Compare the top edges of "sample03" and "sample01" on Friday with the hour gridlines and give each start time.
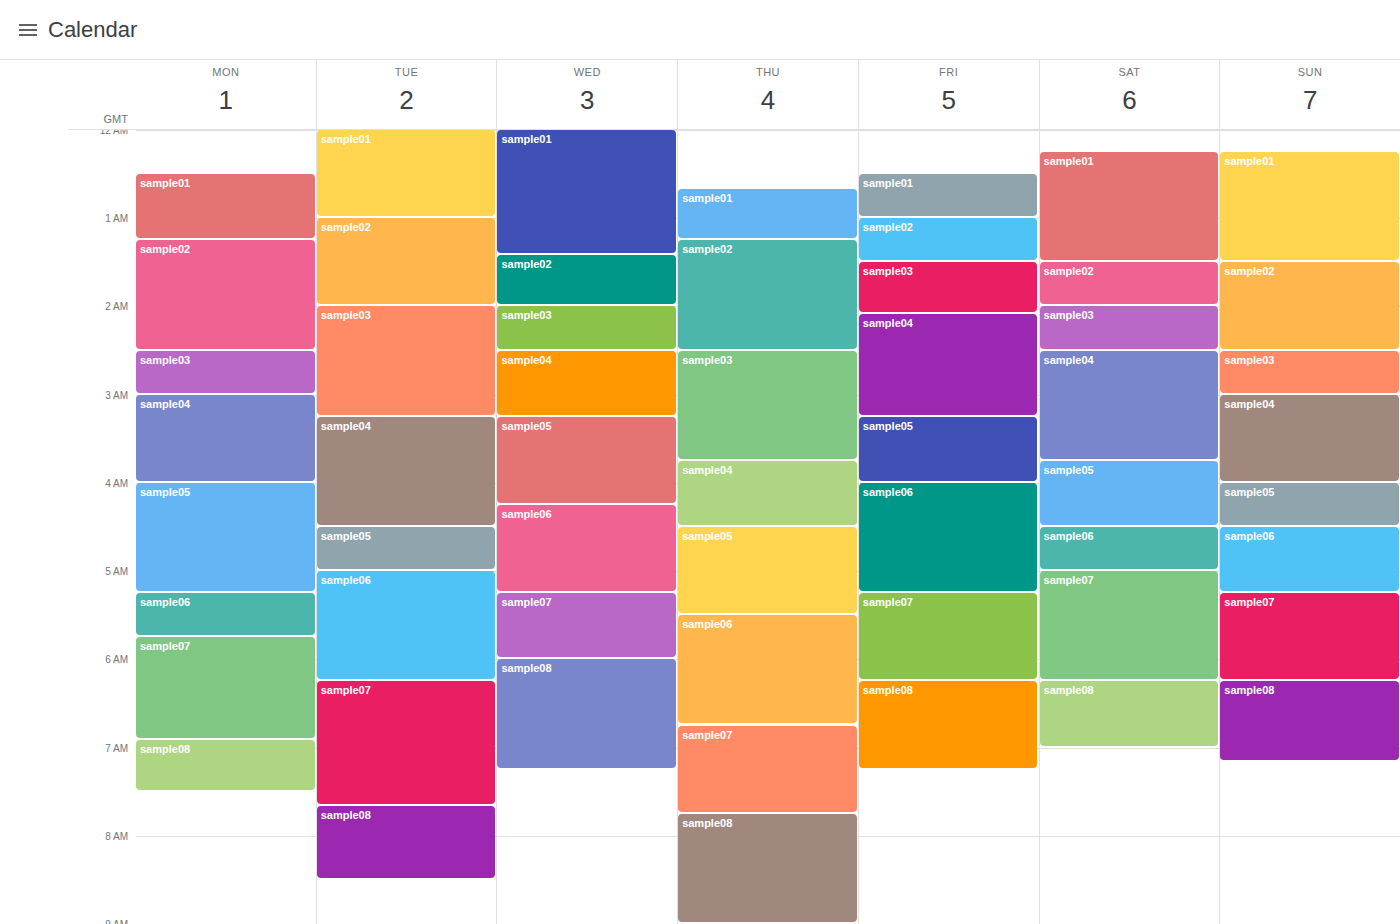
"sample03": 01:30, halfway between the 01:00 and 02:00 lines. "sample01": 00:30, halfway between the 00:00 and 01:00 lines.